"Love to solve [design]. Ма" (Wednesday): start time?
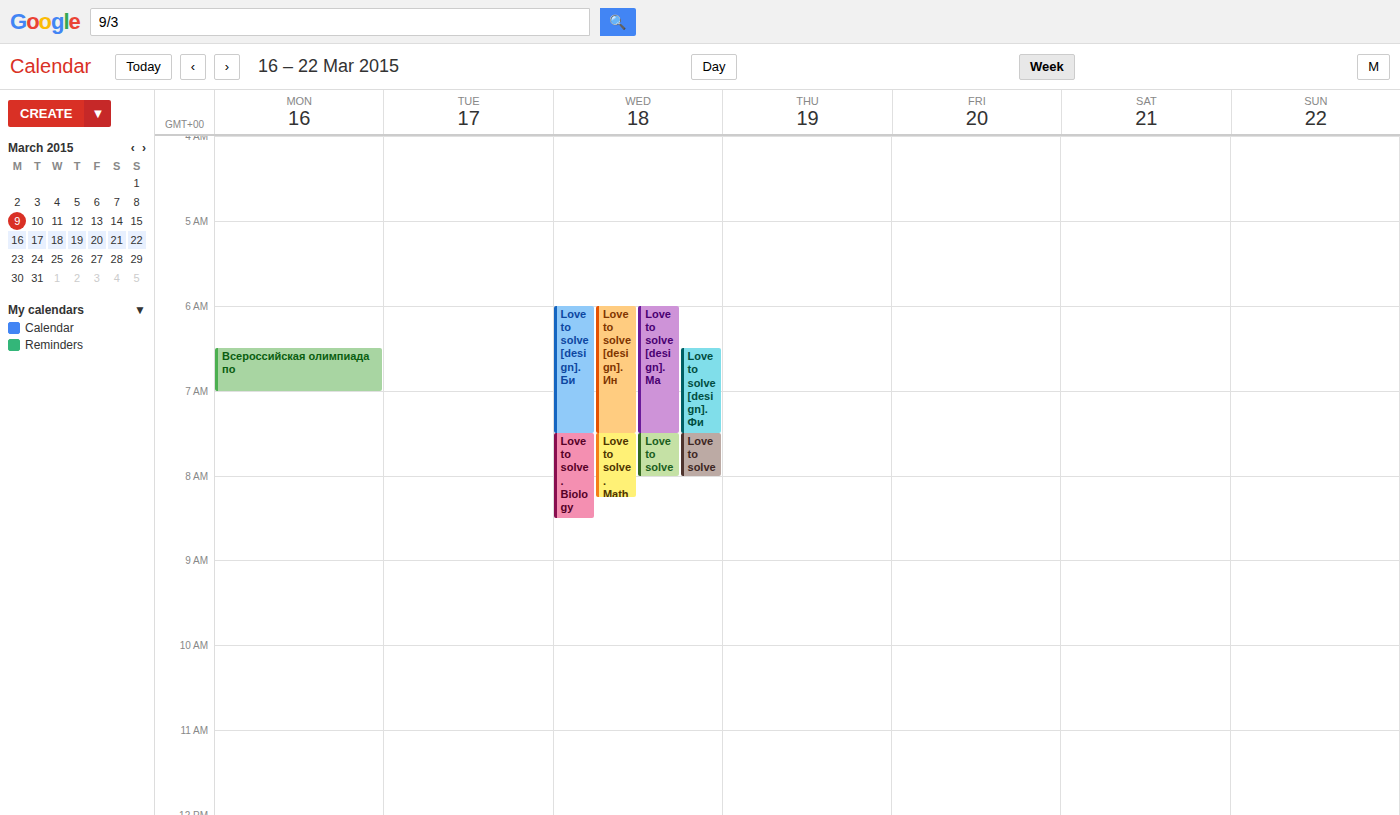
6:00 AM